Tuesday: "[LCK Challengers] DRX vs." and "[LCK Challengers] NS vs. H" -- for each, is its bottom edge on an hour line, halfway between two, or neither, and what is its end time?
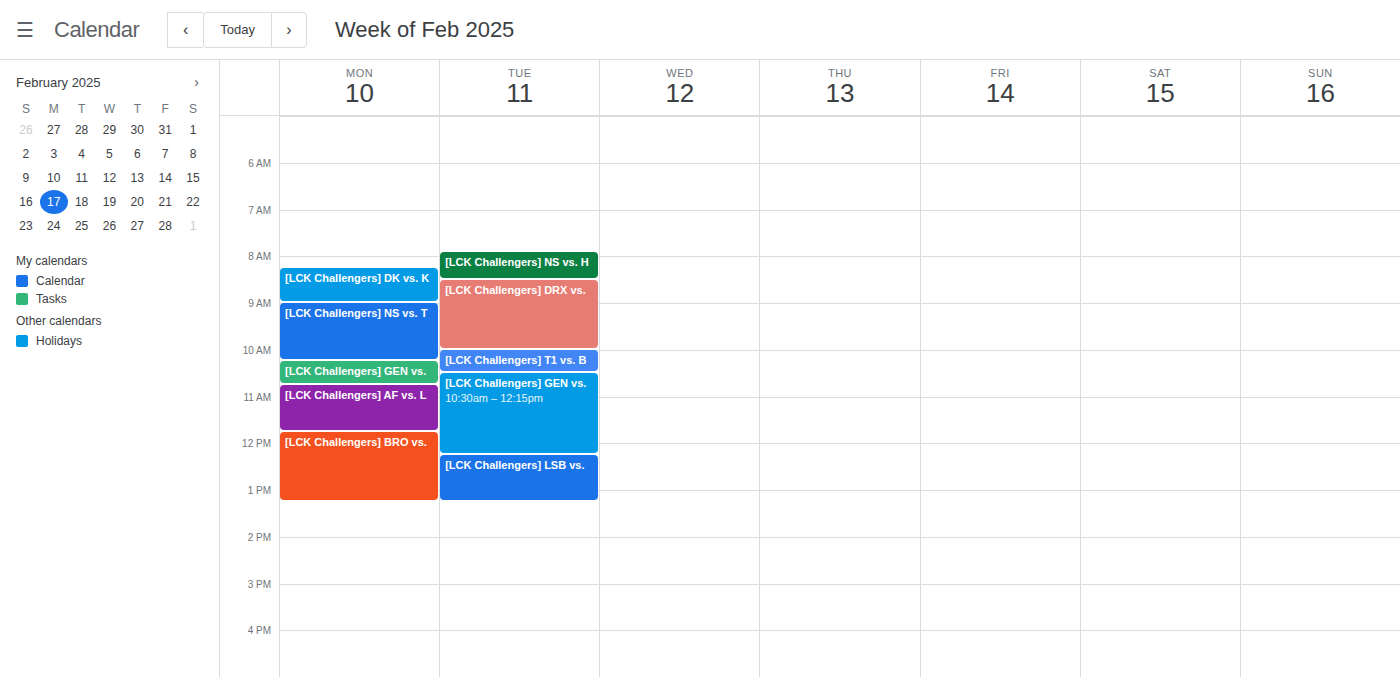
"[LCK Challengers] DRX vs.": 10:00 AM, exactly on the 10 AM line. "[LCK Challengers] NS vs. H": 8:30 AM, halfway between the 8 AM and 9 AM lines.